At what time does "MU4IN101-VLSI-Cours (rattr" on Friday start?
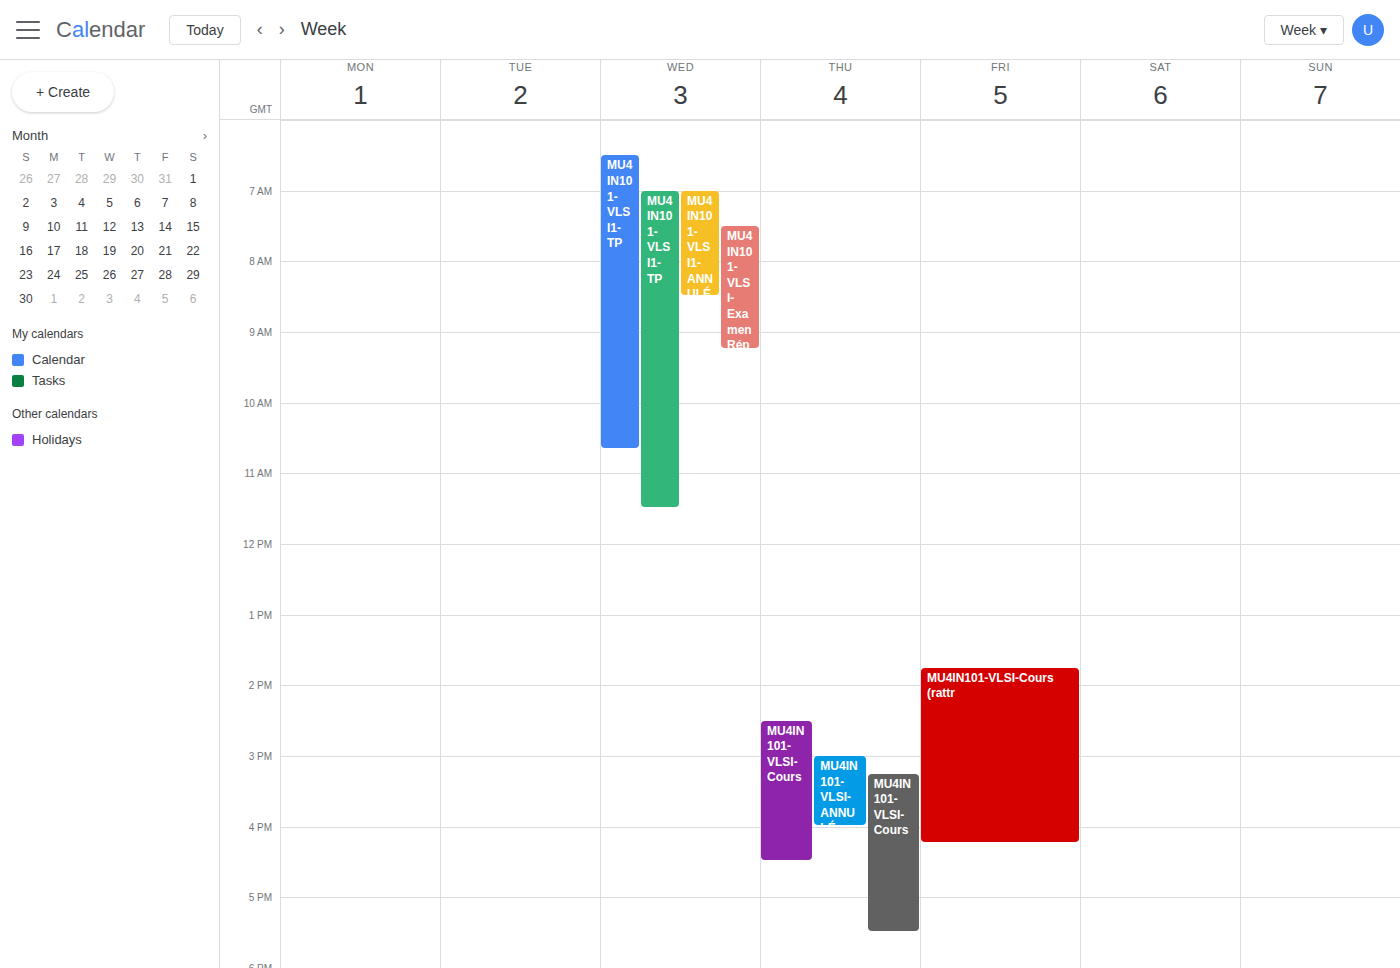
1:45 PM